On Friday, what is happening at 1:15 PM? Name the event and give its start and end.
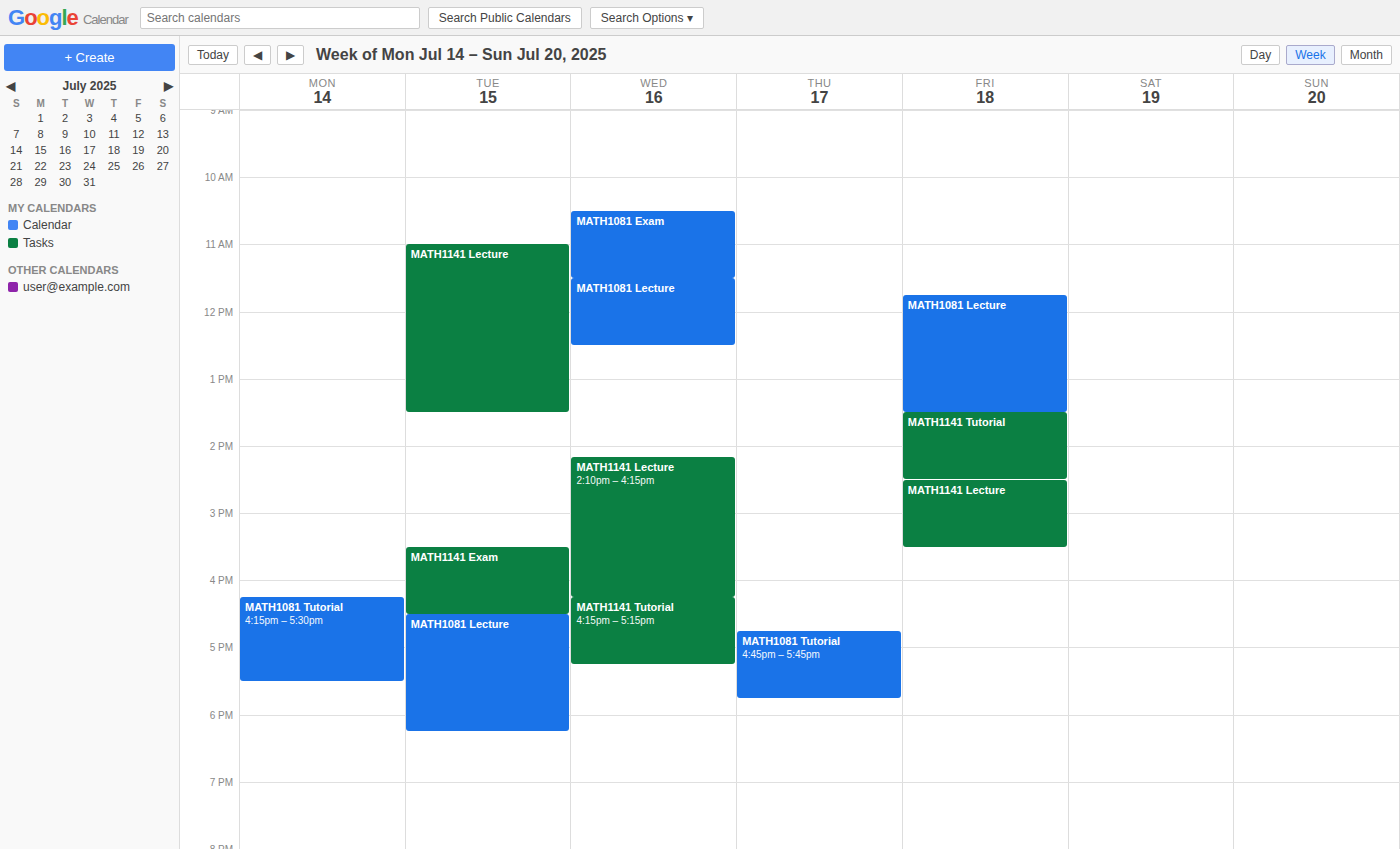
"MATH1081 Lecture", 11:45 AM to 1:30 PM